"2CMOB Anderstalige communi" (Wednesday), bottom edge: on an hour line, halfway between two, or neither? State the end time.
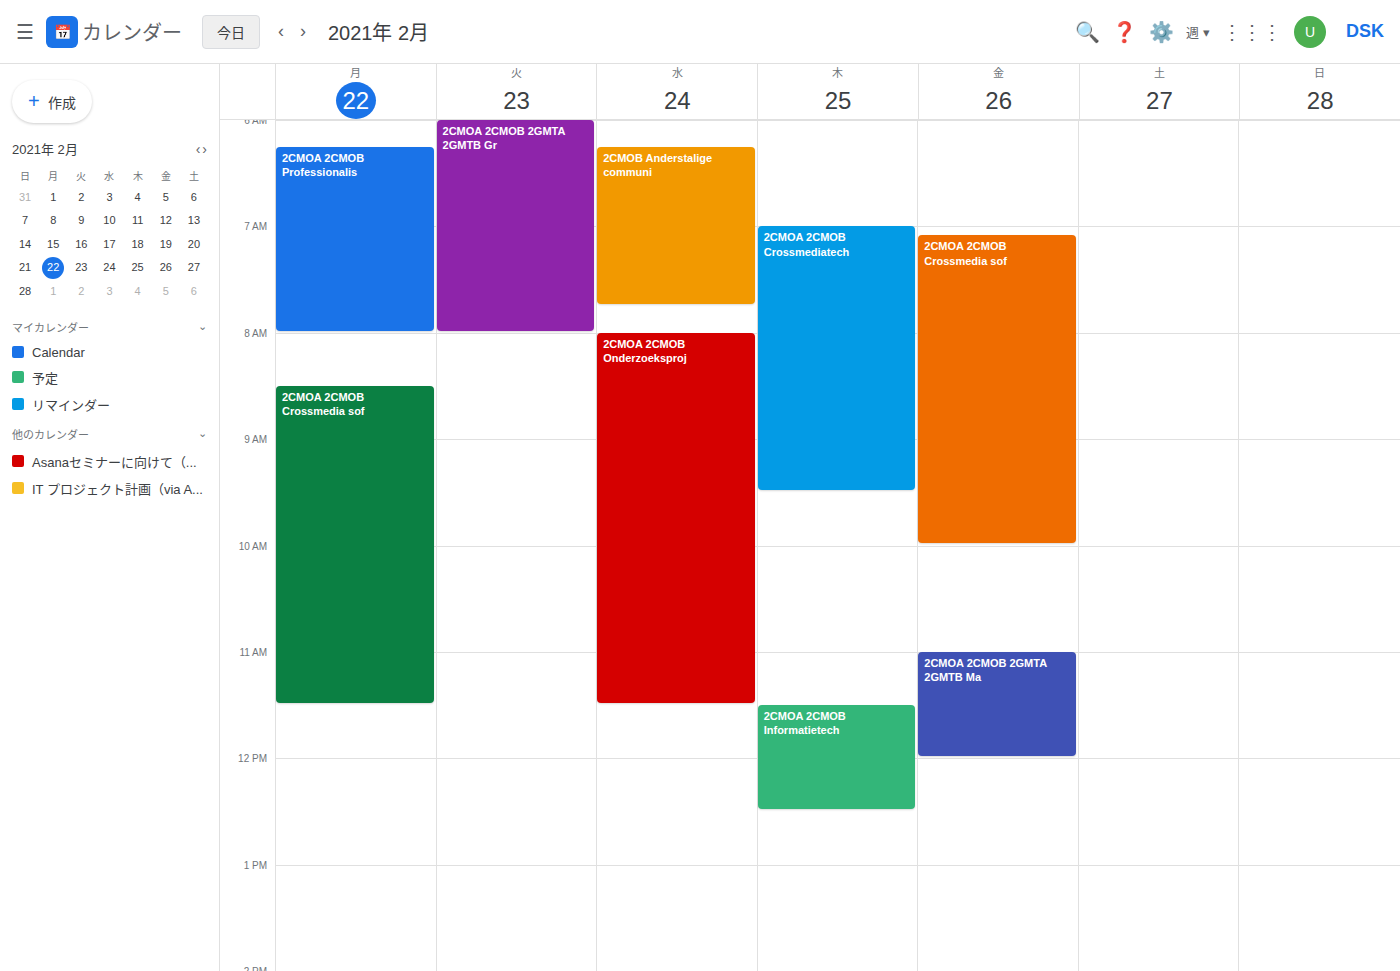
7:45 AM -- neither: three quarters of the way from the 7 AM line to the 8 AM line.